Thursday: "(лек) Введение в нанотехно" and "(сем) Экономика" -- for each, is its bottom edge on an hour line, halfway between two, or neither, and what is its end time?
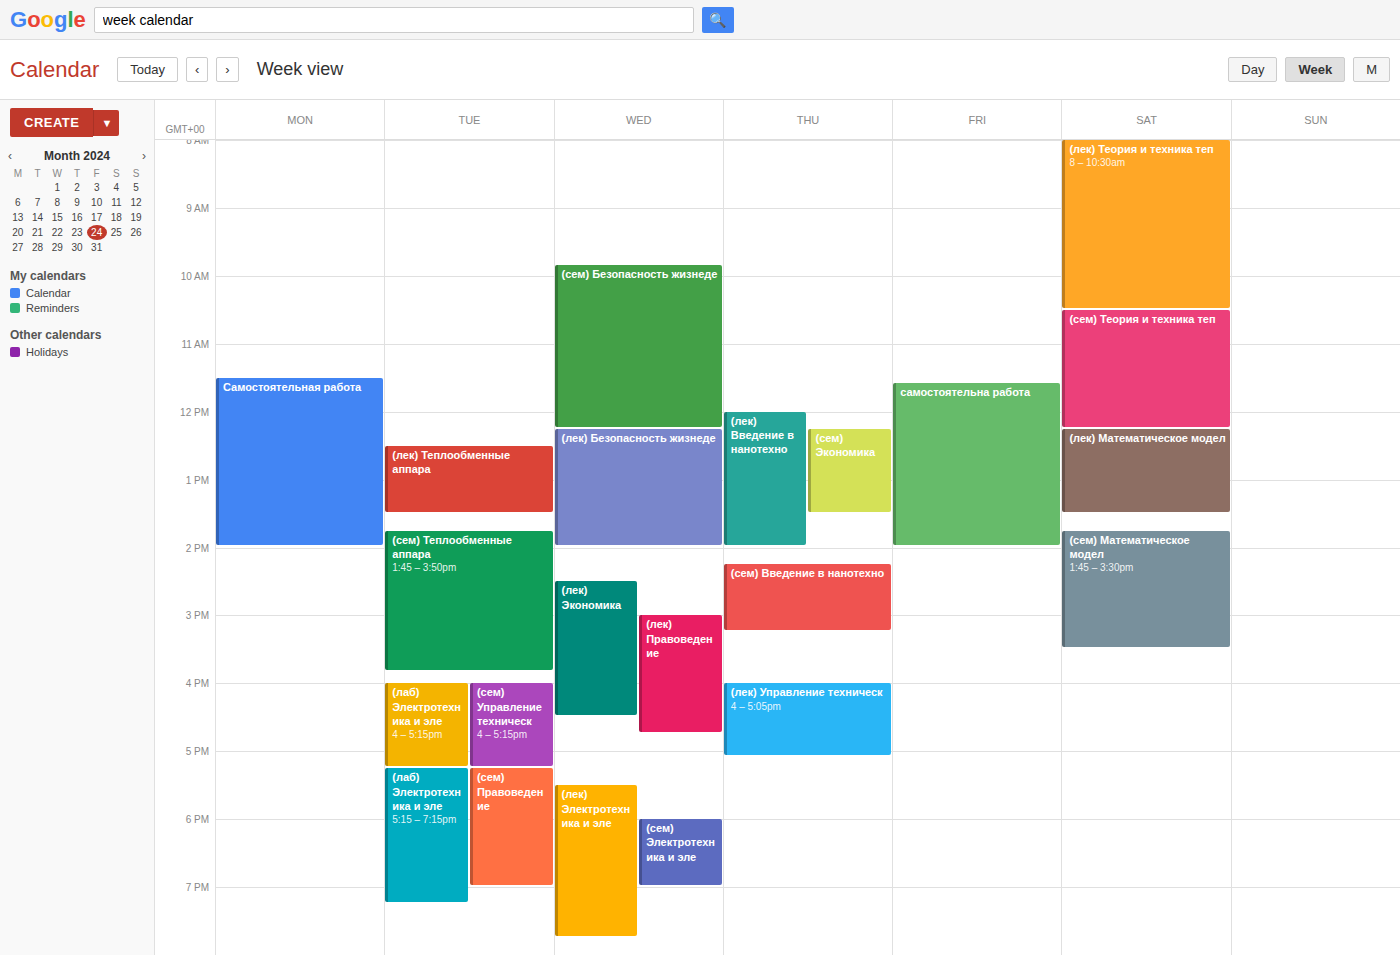
"(лек) Введение в нанотехно": 2:00 PM, exactly on the 2 PM line. "(сем) Экономика": 1:30 PM, halfway between the 1 PM and 2 PM lines.